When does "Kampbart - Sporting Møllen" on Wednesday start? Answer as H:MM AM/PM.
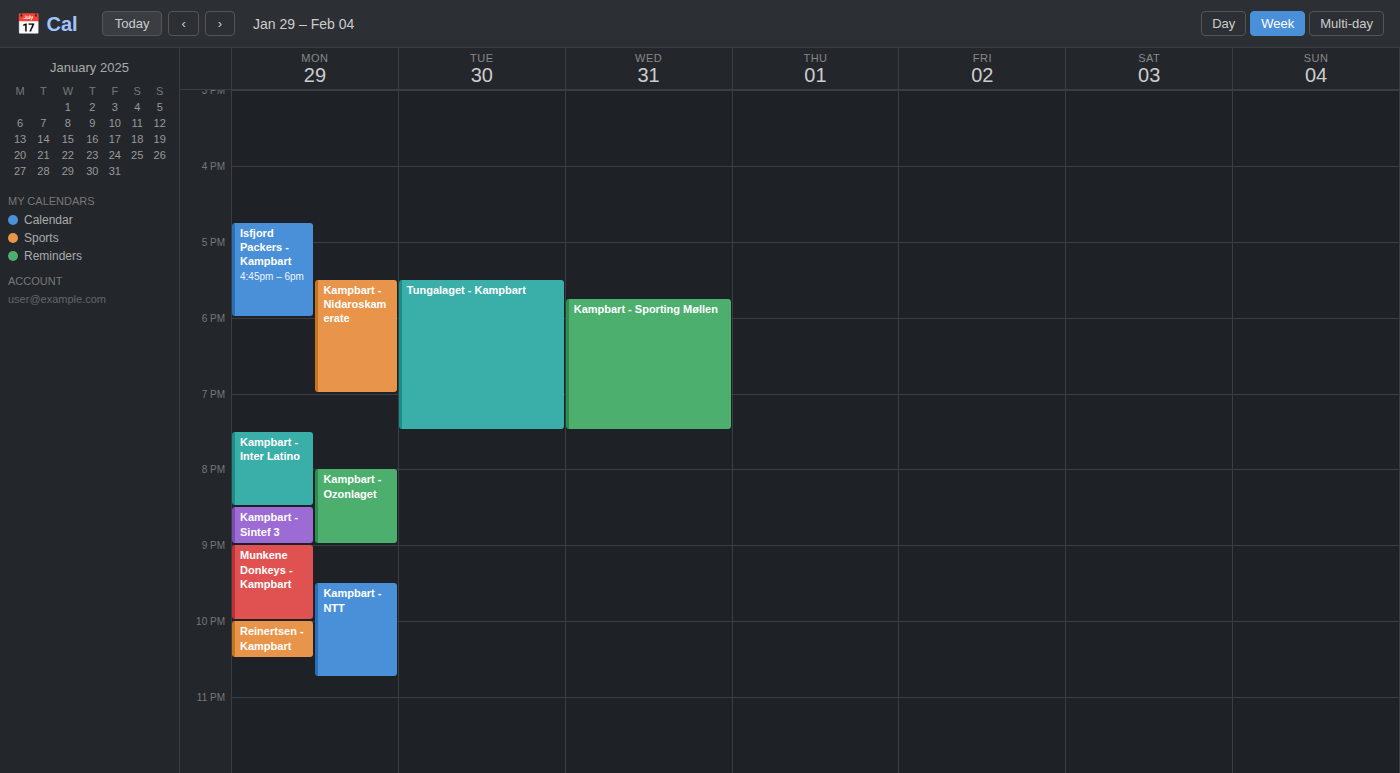
5:45 PM